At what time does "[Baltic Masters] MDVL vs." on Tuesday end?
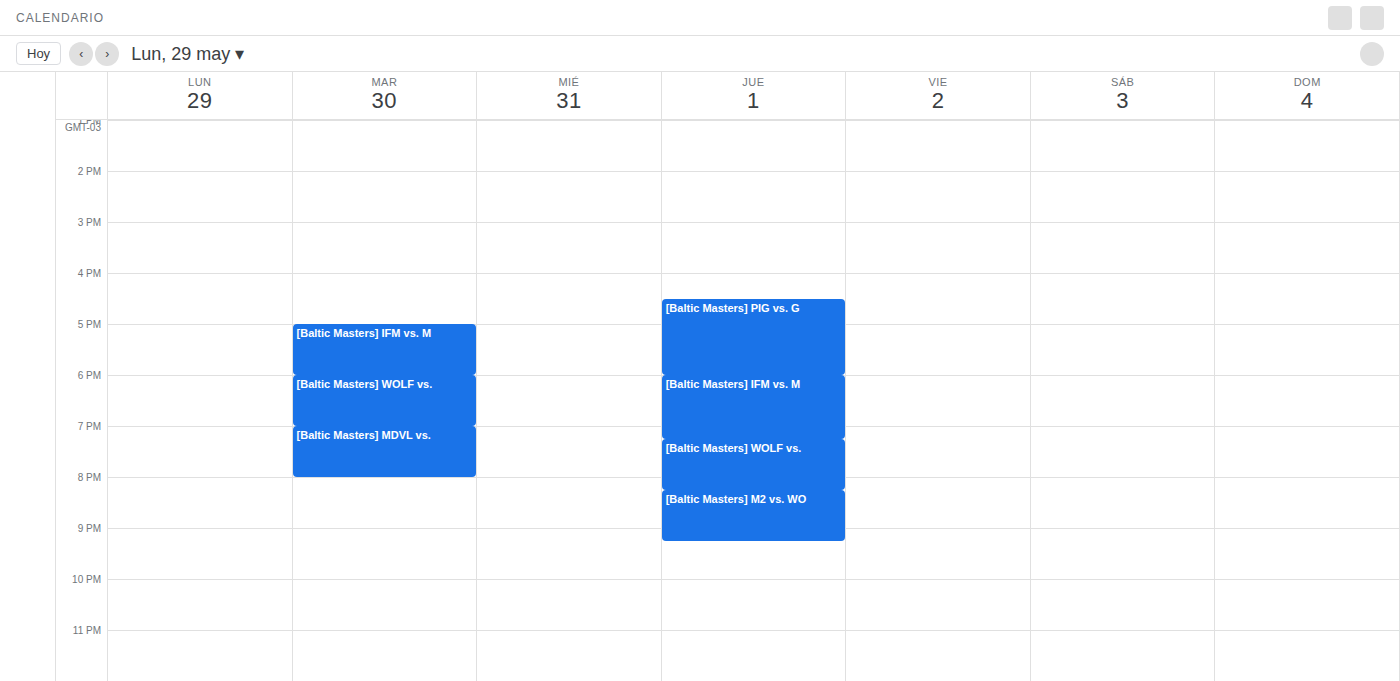
20:00